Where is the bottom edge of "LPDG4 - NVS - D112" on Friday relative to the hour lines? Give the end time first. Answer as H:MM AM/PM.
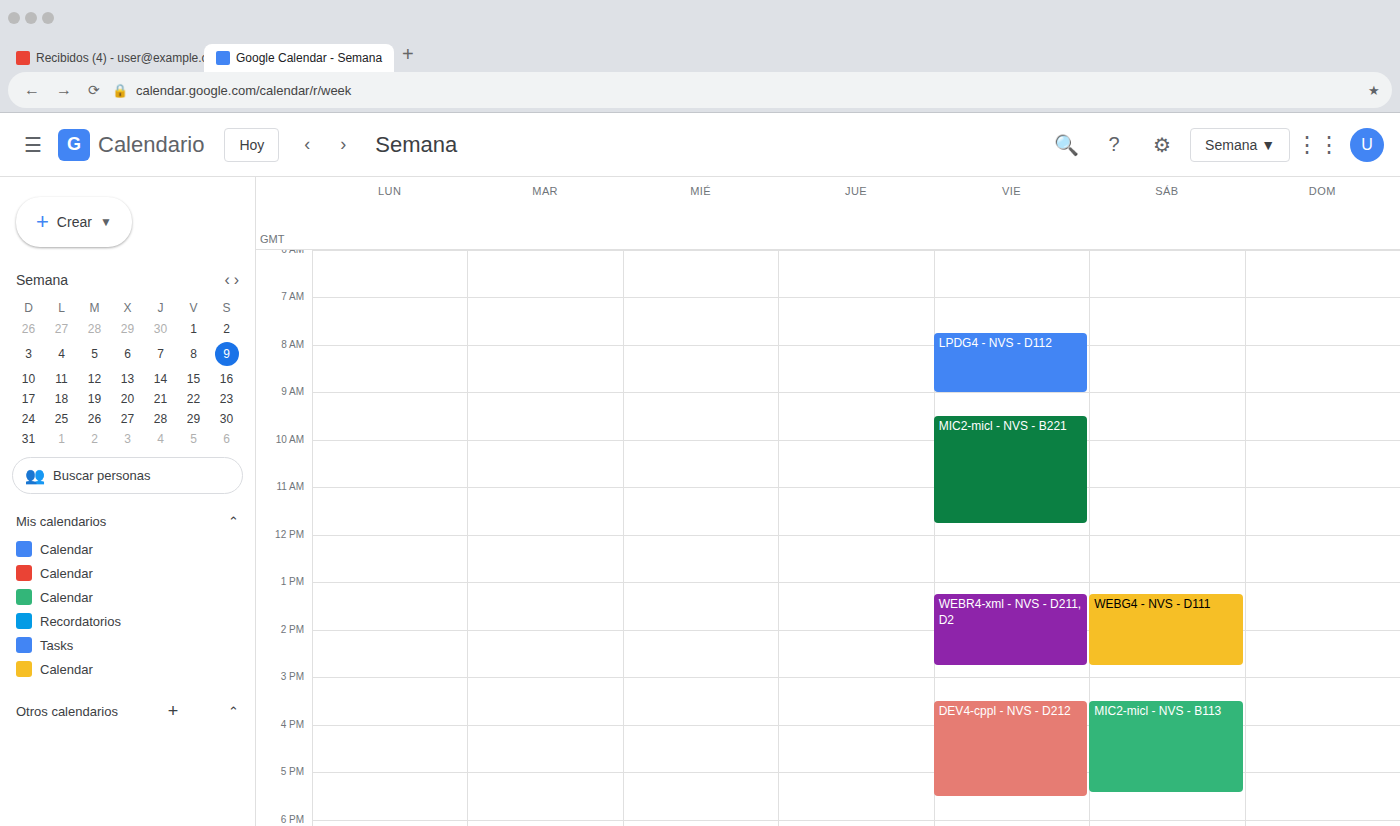
9:00 AM -- exactly on the 9 AM line.